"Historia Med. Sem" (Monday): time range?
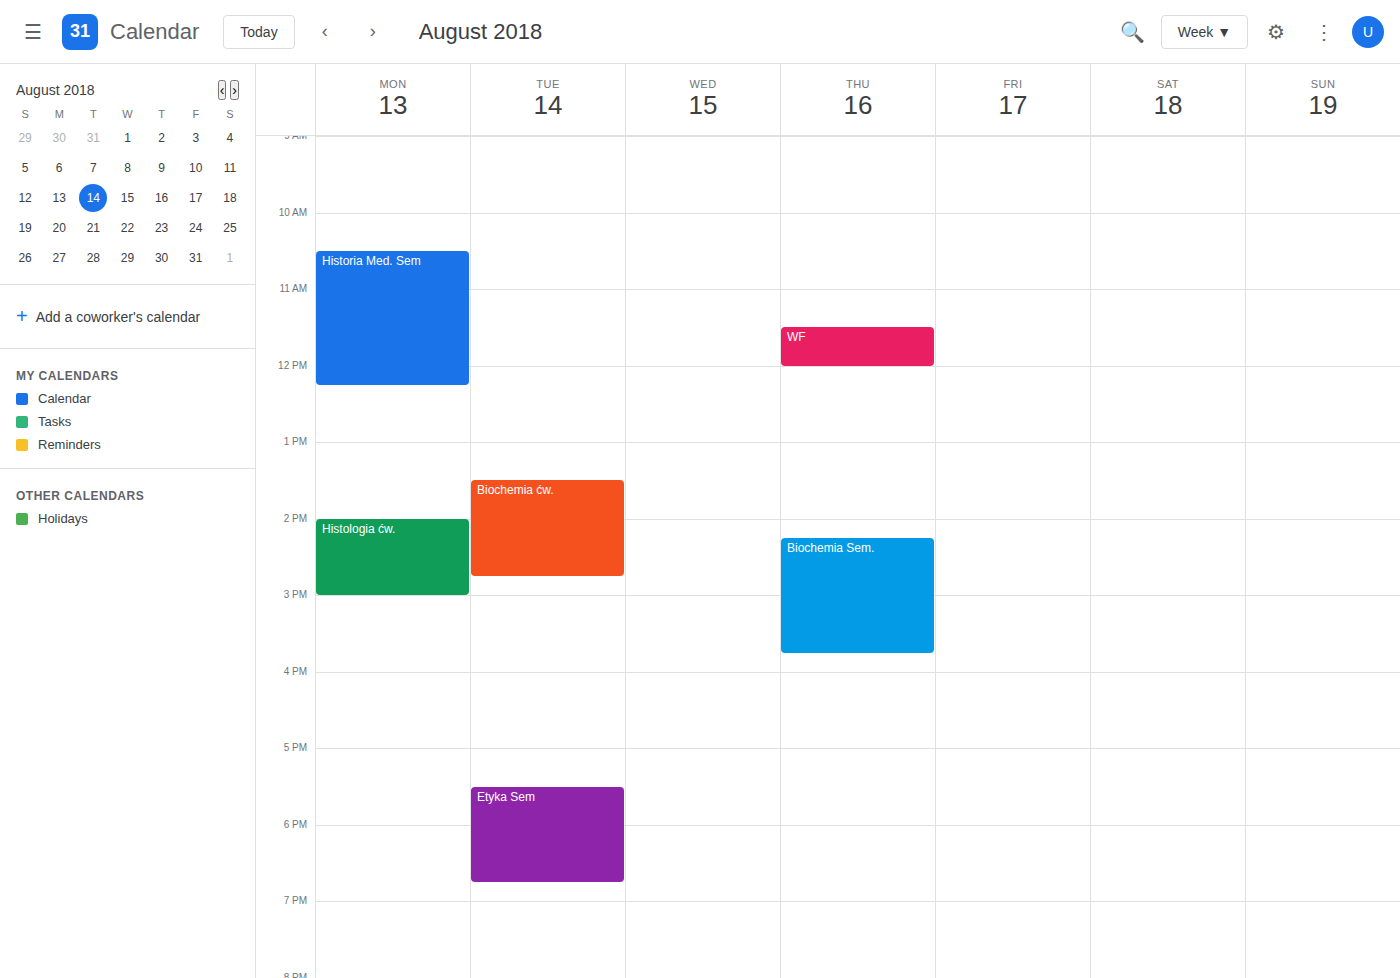
10:30 AM to 12:15 PM